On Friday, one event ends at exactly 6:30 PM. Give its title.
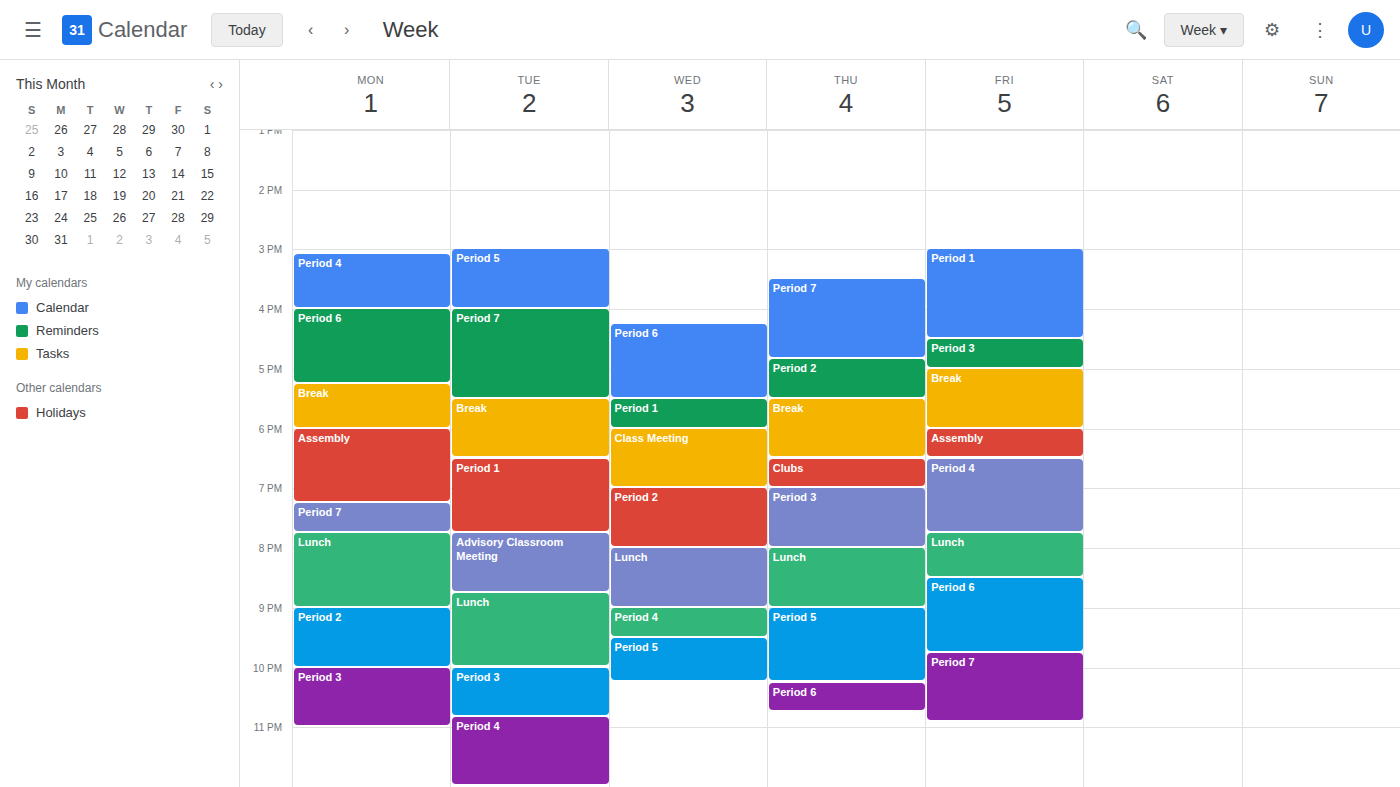
"Assembly"